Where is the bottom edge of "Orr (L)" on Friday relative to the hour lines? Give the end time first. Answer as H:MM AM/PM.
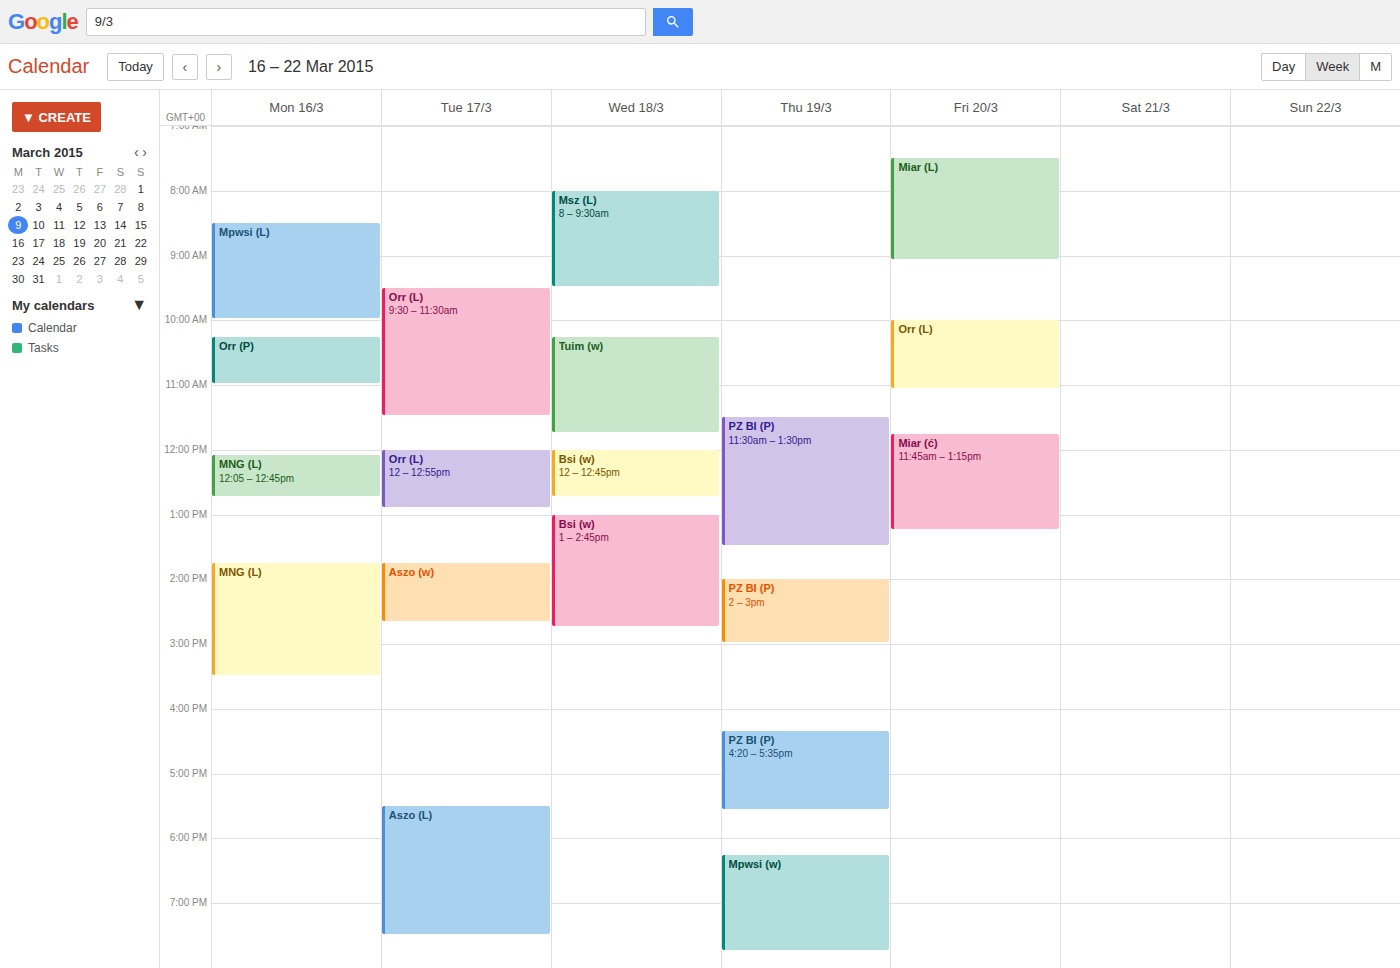
11:05 AM -- neither: 5 minutes below the 11 AM line and 55 minutes above the 12 PM line.